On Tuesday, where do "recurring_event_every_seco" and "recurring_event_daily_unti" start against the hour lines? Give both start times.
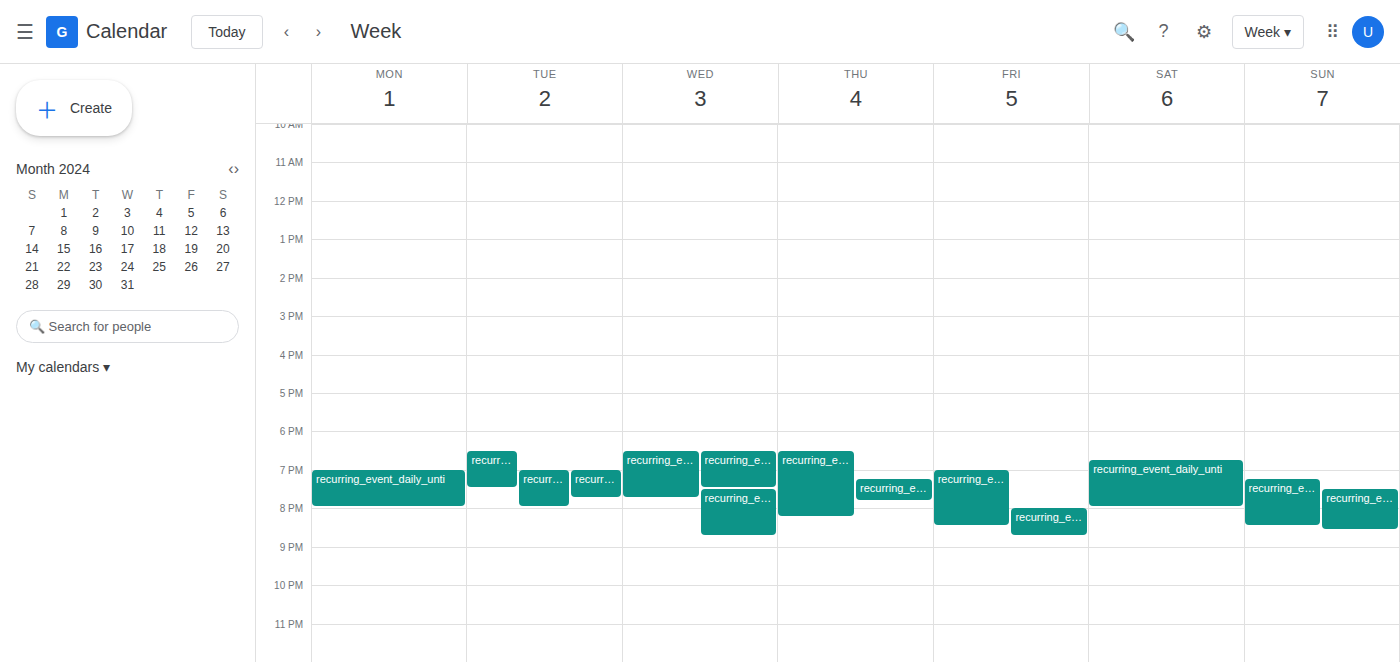
"recurring_event_every_seco": 18:30, halfway between the 18:00 and 19:00 lines. "recurring_event_daily_unti": 19:00, exactly on the 19:00 line.